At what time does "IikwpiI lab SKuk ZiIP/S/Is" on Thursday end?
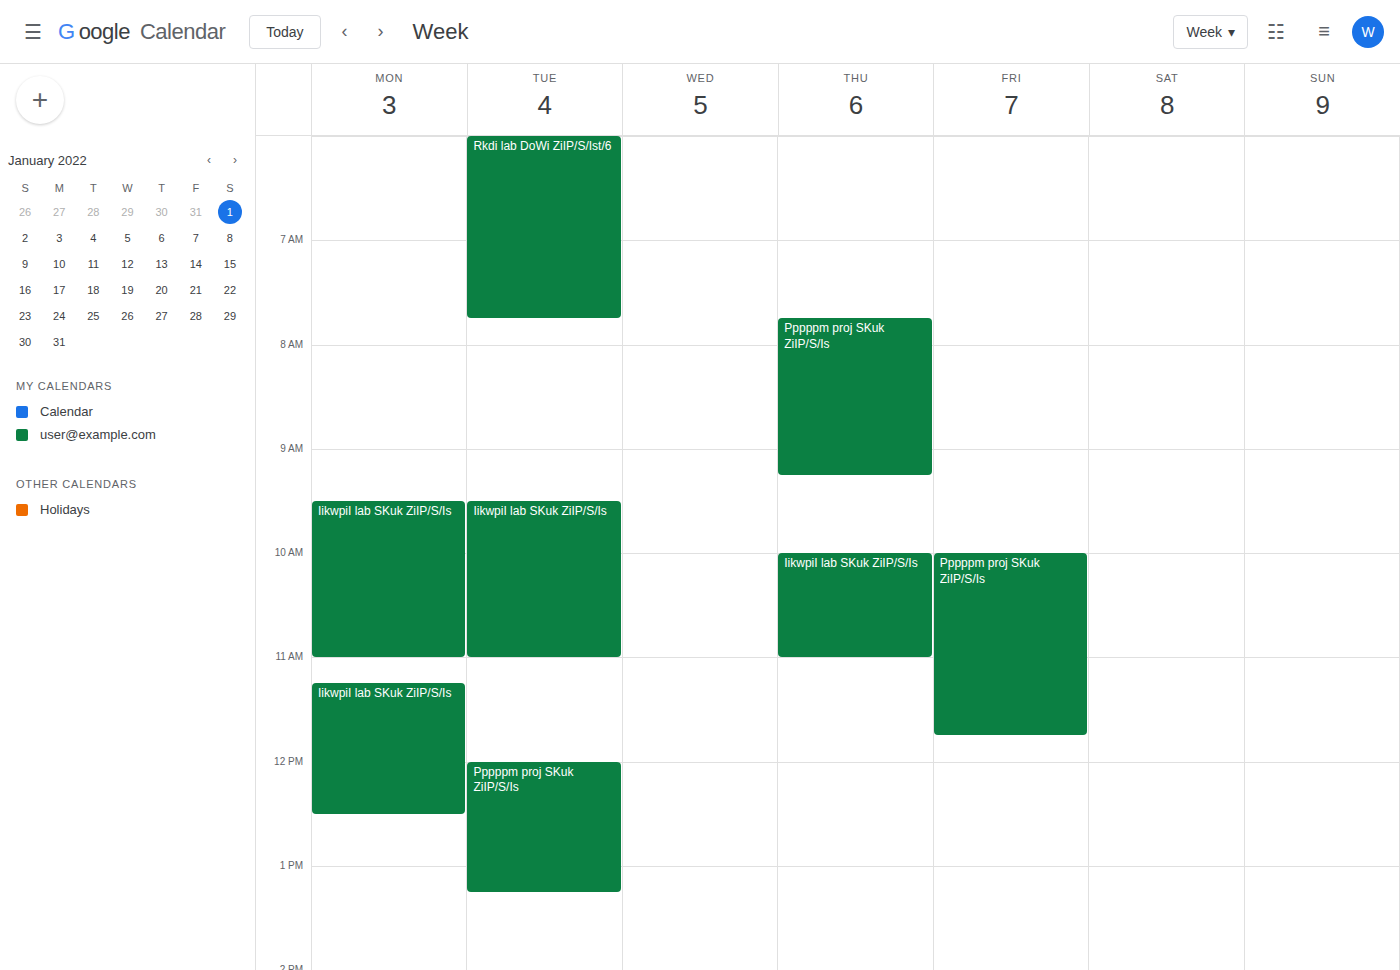
11:00